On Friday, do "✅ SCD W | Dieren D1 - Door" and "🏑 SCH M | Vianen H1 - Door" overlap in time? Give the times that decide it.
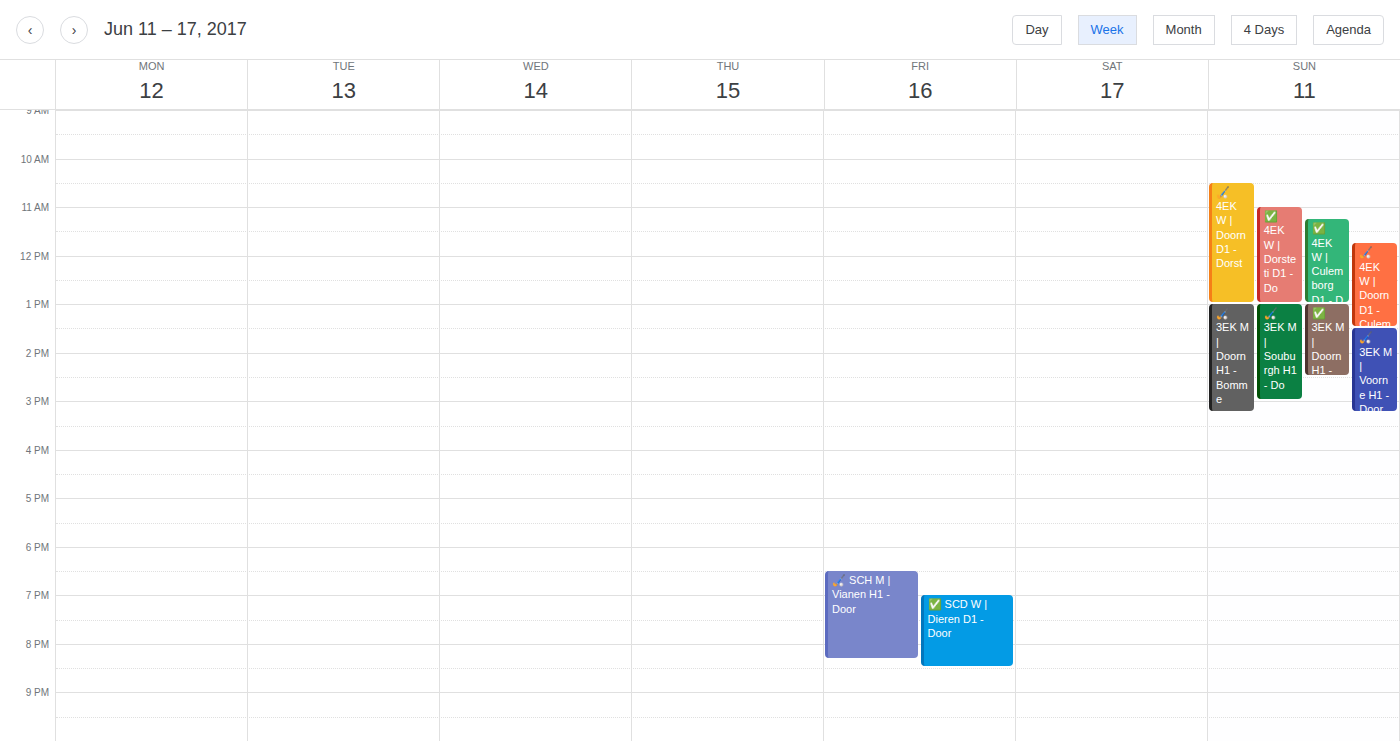
"✅ SCD W | Dieren D1 - Door" starts at 7:00 PM, before "🏑 SCH M | Vianen H1 - Door" ends at 8:20 PM -- they overlap.